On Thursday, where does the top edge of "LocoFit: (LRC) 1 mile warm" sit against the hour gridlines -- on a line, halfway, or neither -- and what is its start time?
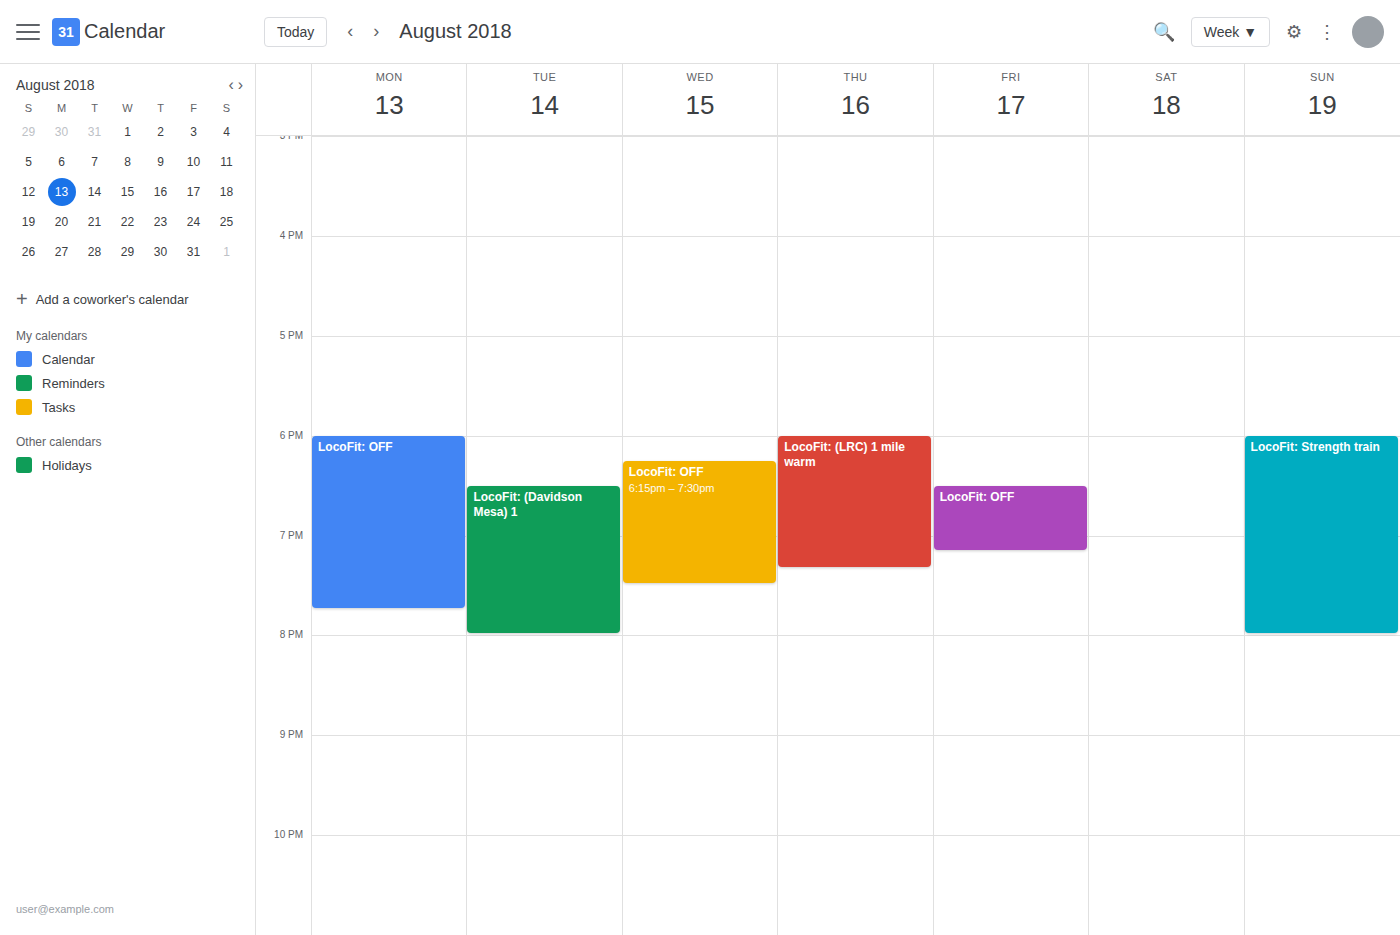
6:00 PM -- exactly on the 6 PM line.